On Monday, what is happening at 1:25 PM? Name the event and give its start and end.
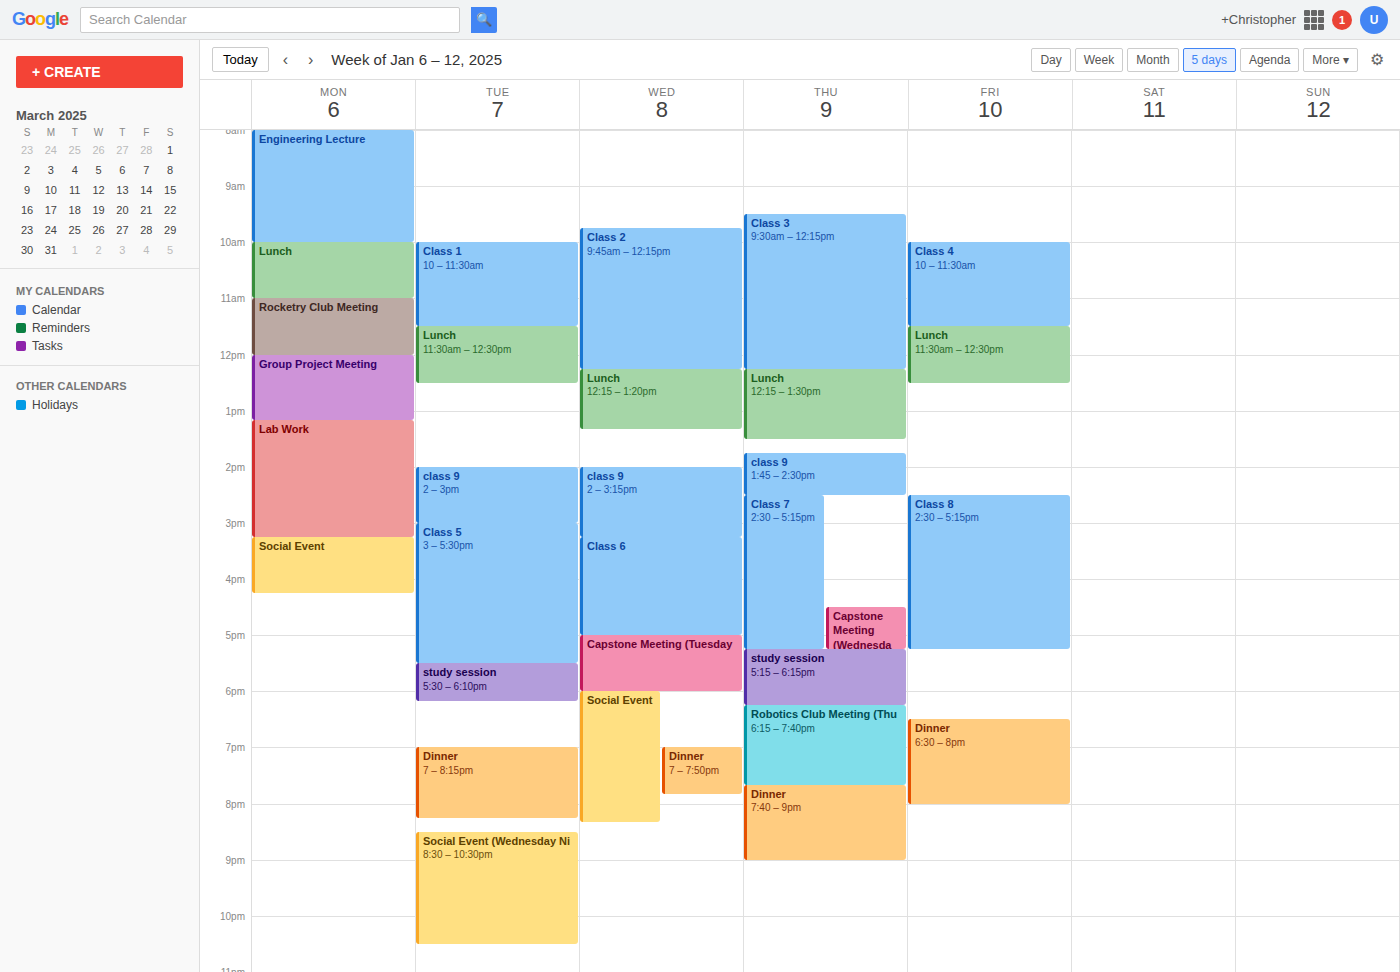
"Lab Work", 1:10 PM to 3:15 PM